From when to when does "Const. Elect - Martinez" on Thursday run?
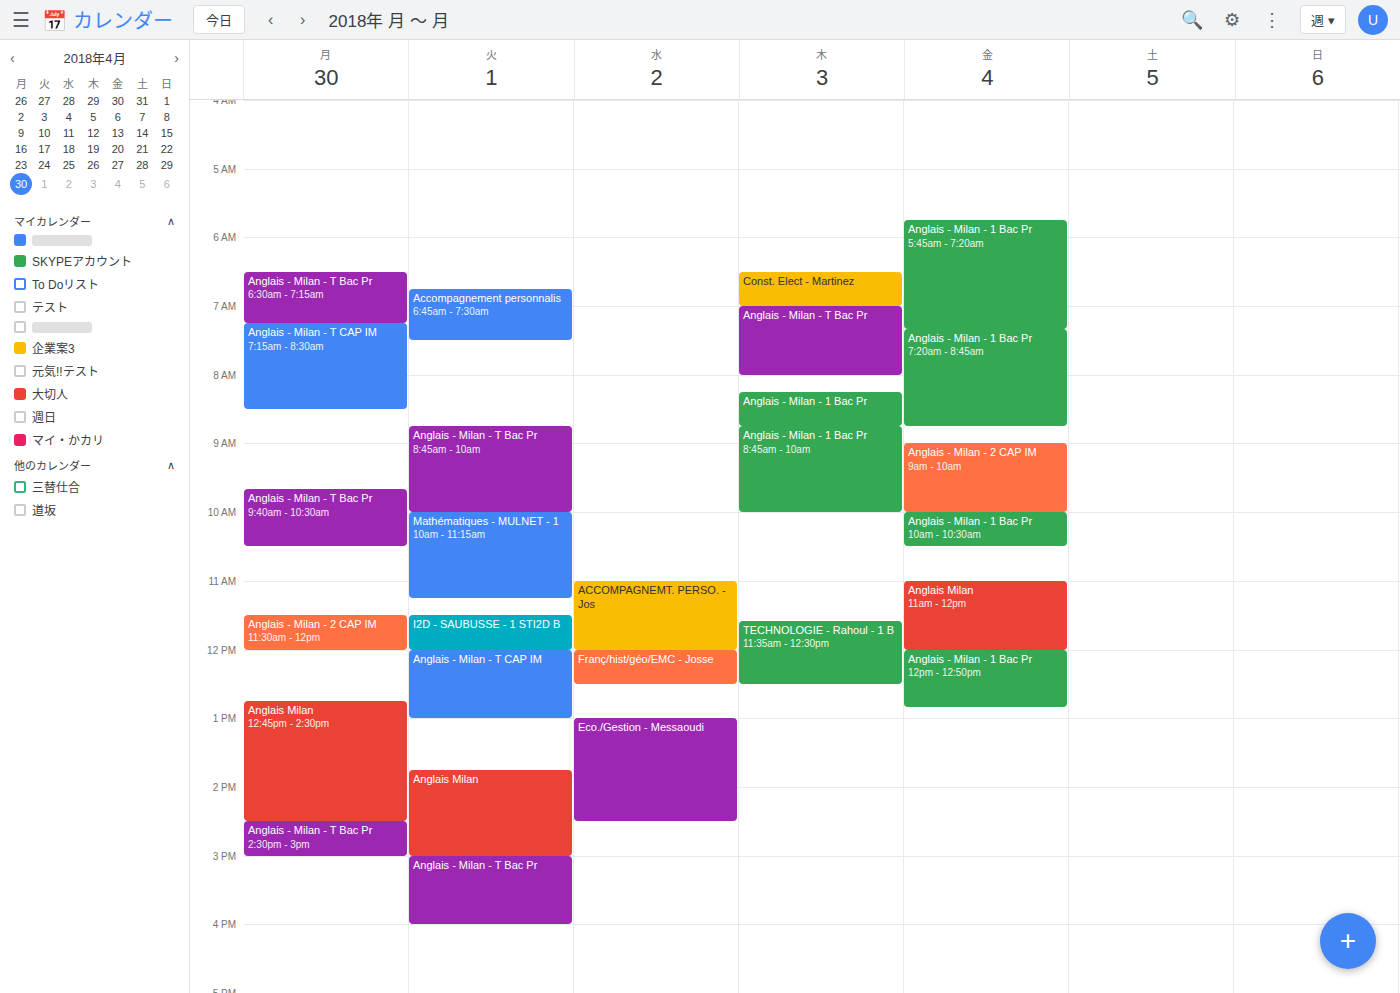
6:30 AM to 7:00 AM